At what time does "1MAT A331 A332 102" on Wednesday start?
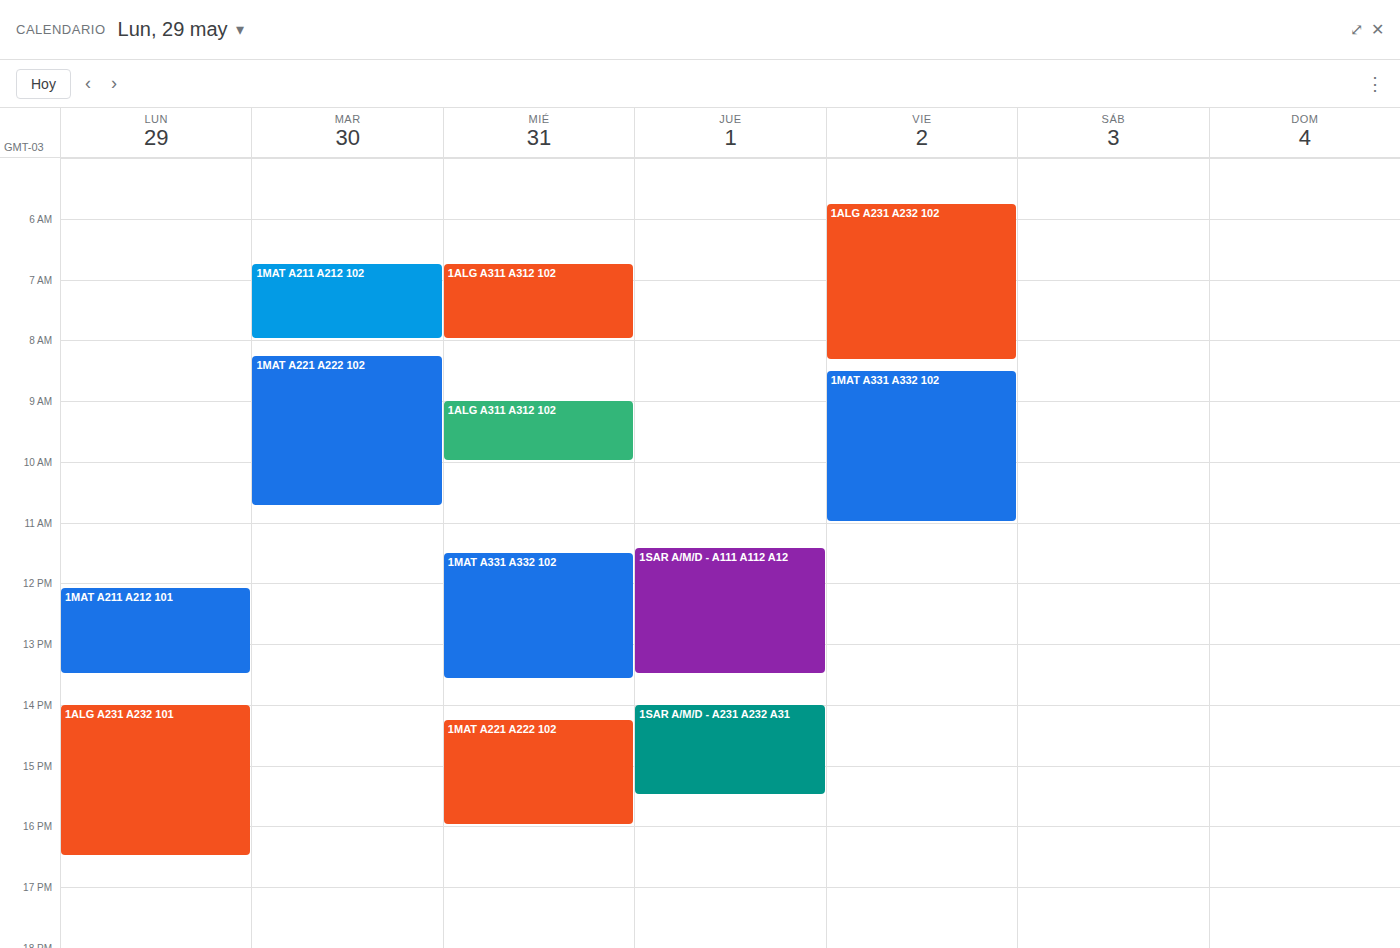
11:30 AM